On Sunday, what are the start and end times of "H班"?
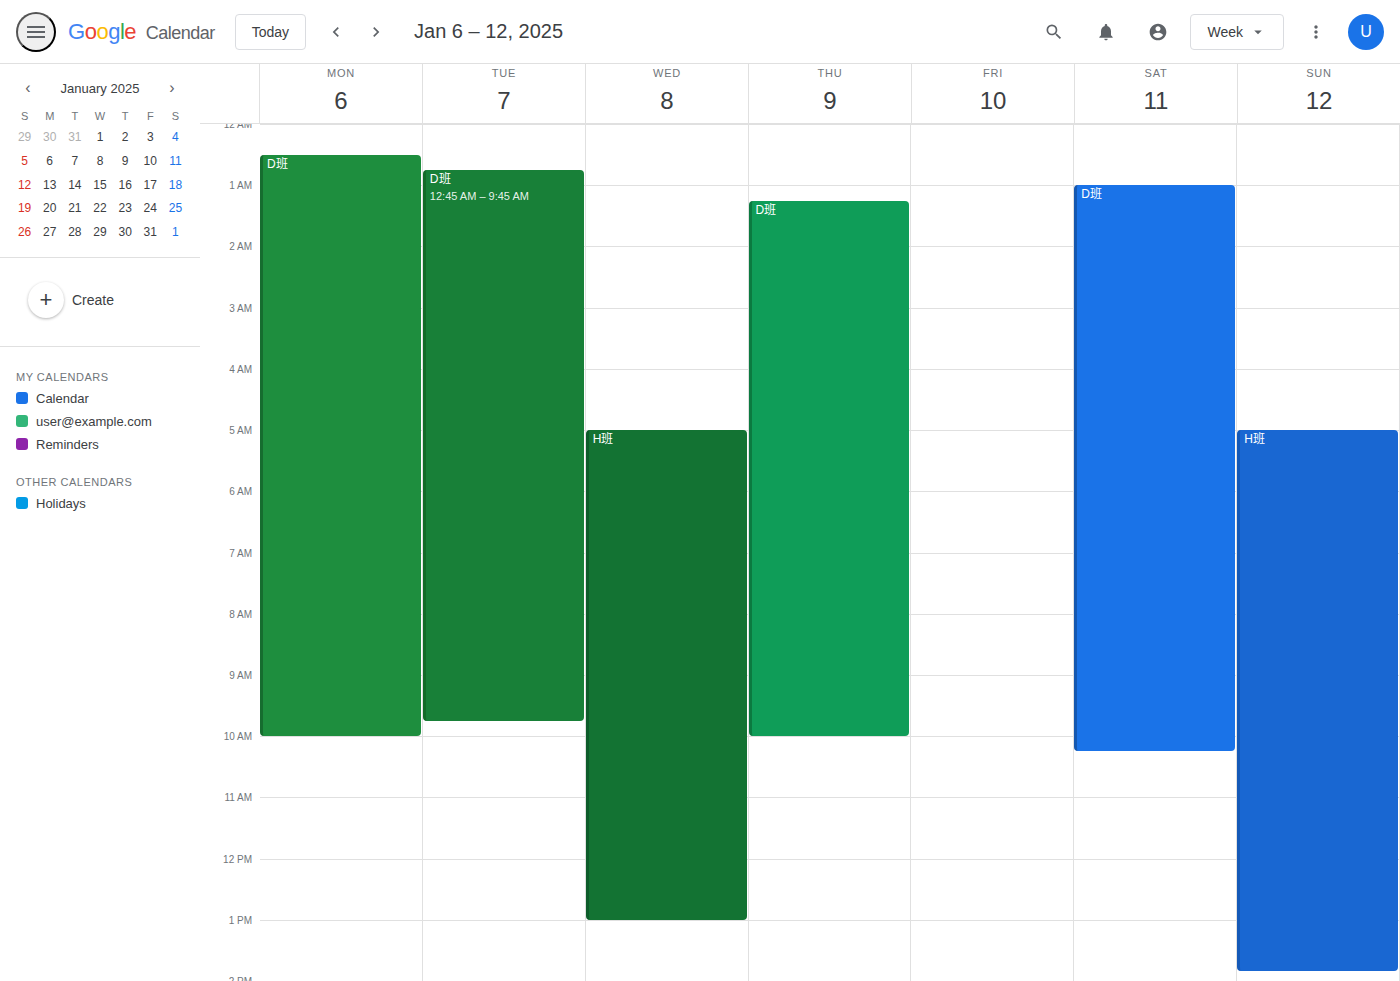
5:00 AM to 1:50 PM